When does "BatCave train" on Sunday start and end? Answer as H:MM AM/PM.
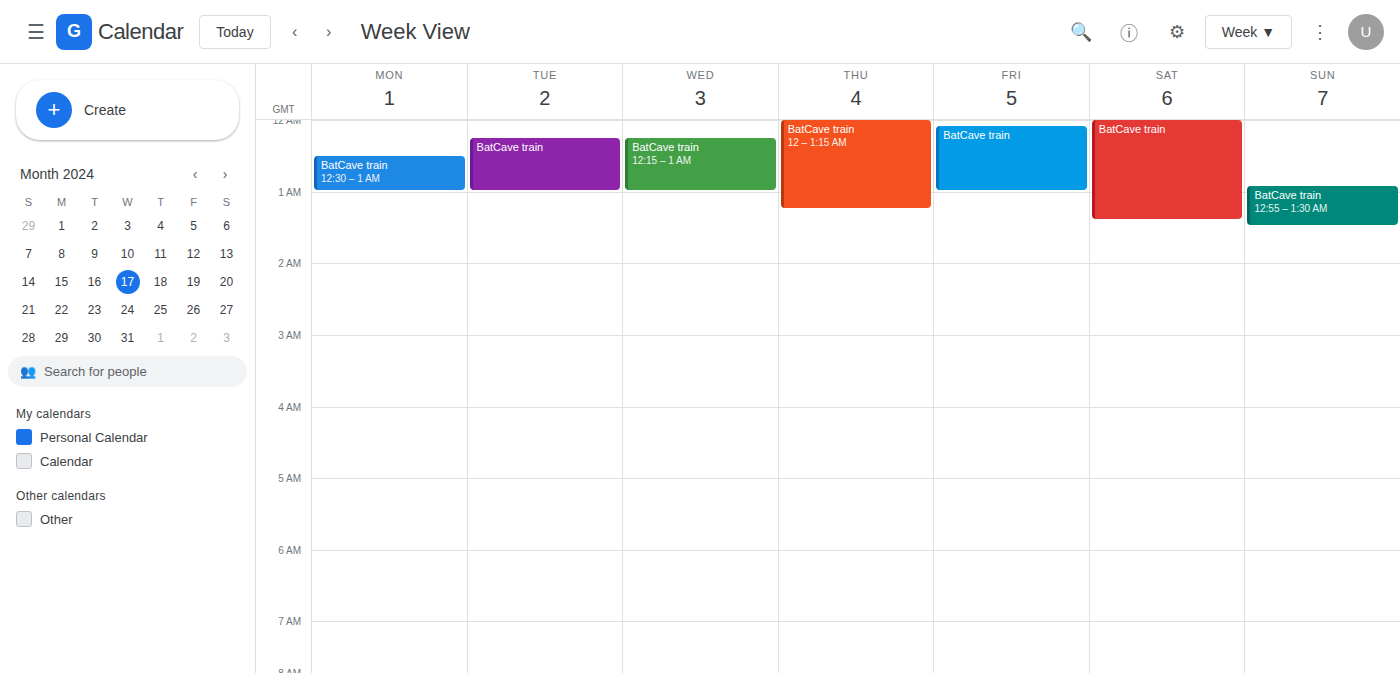
12:55 AM to 1:30 AM